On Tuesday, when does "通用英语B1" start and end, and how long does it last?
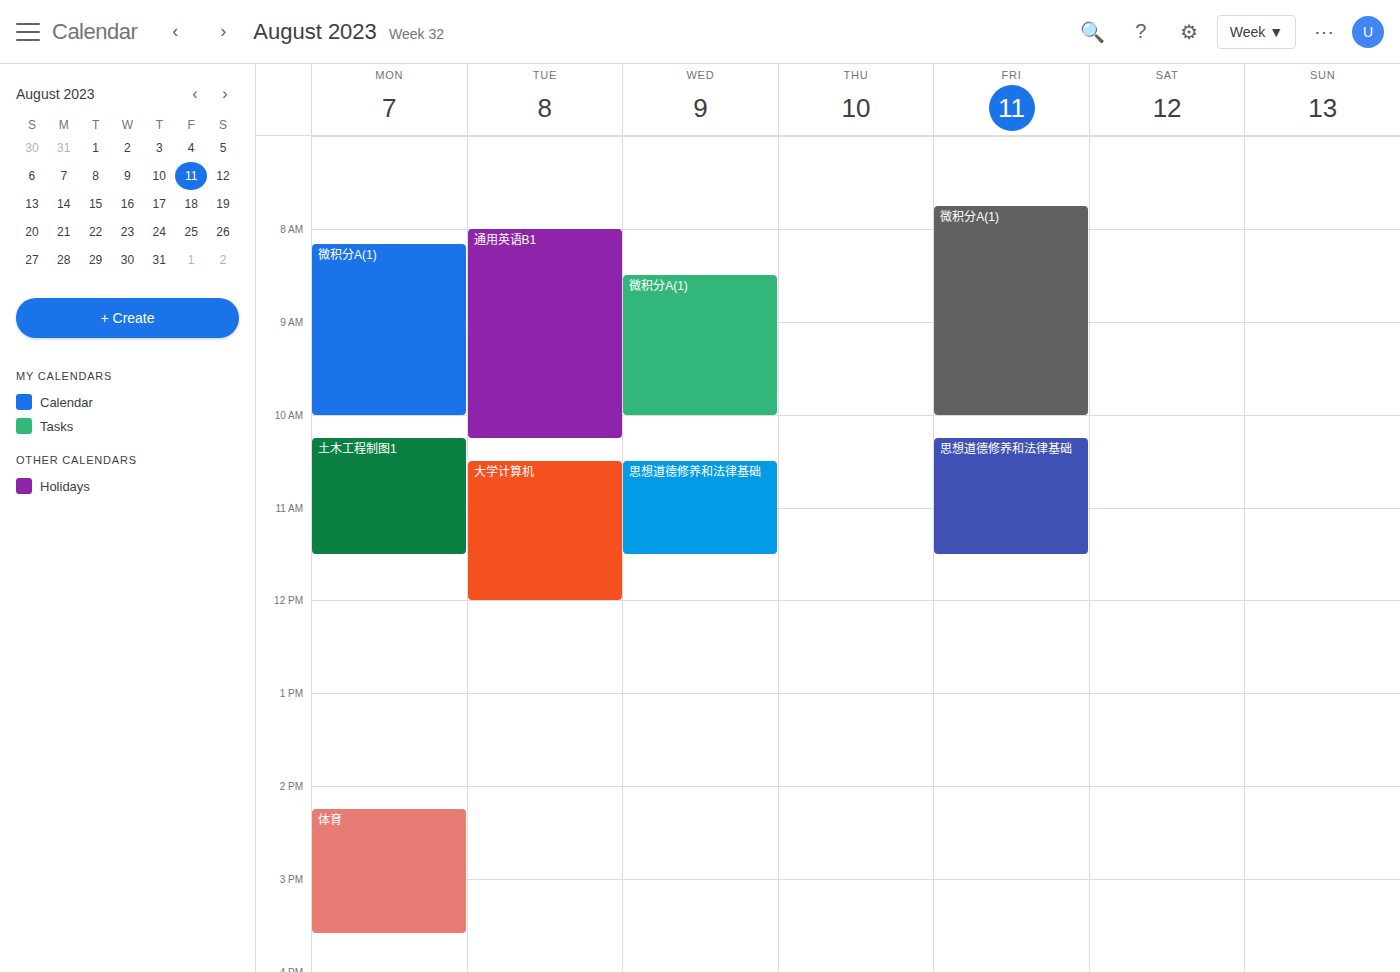
08:00 to 10:15, 2 hours 15 minutes